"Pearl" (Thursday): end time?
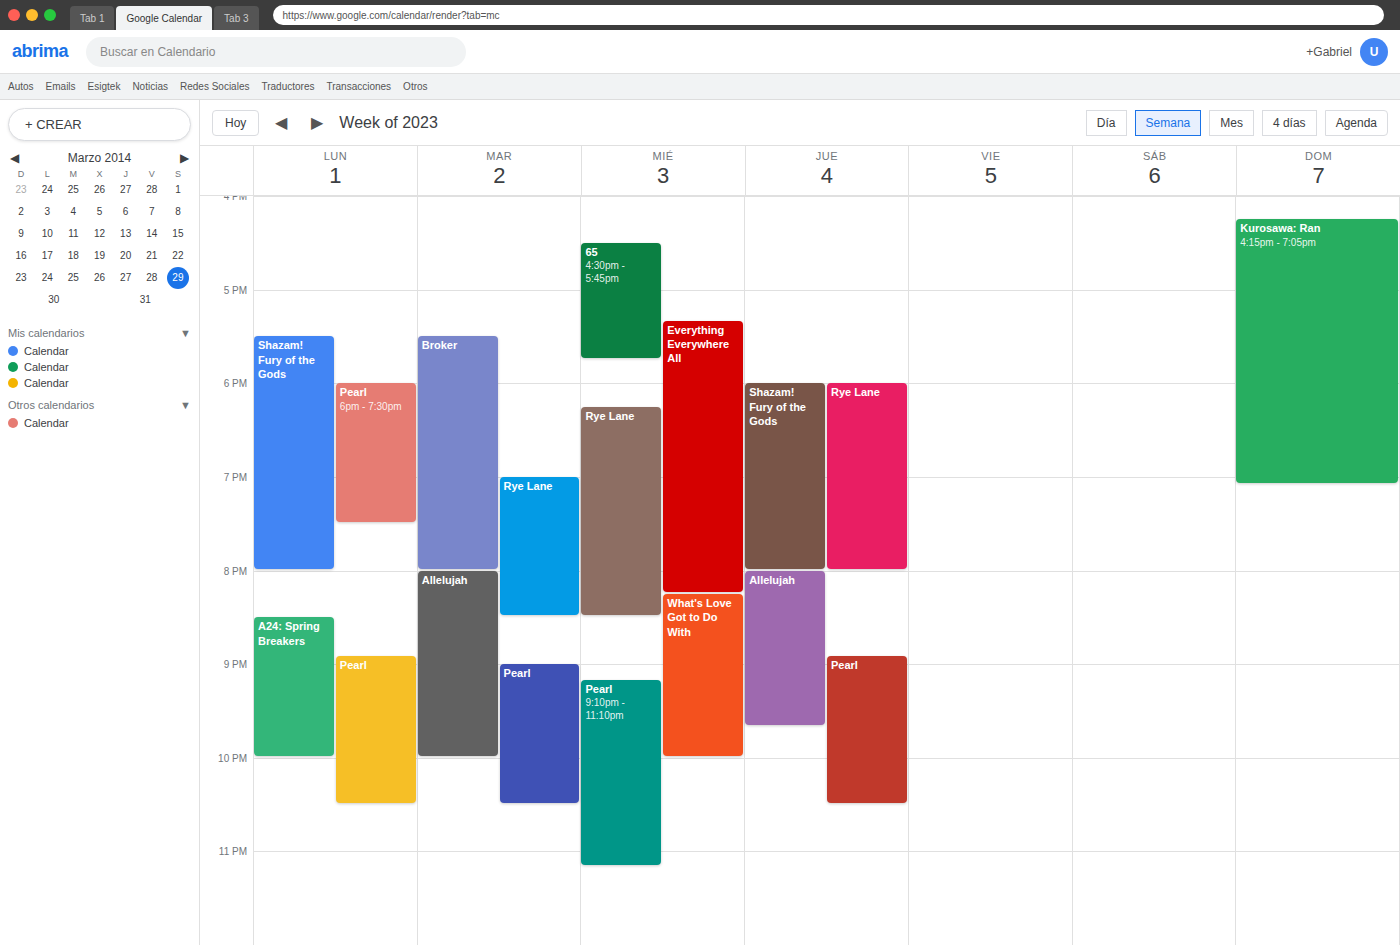
22:30